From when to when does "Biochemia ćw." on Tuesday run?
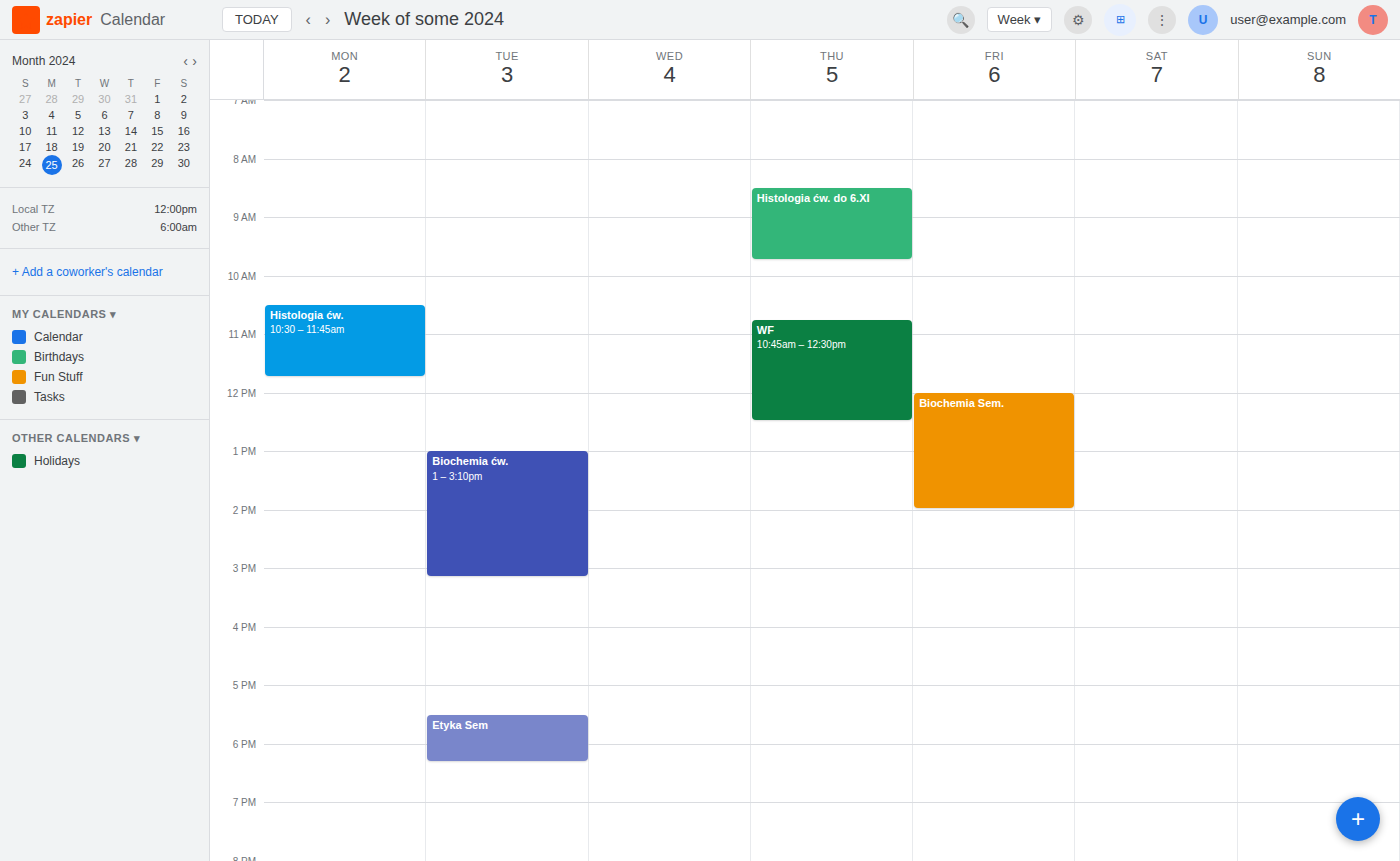
1:00 PM to 3:10 PM